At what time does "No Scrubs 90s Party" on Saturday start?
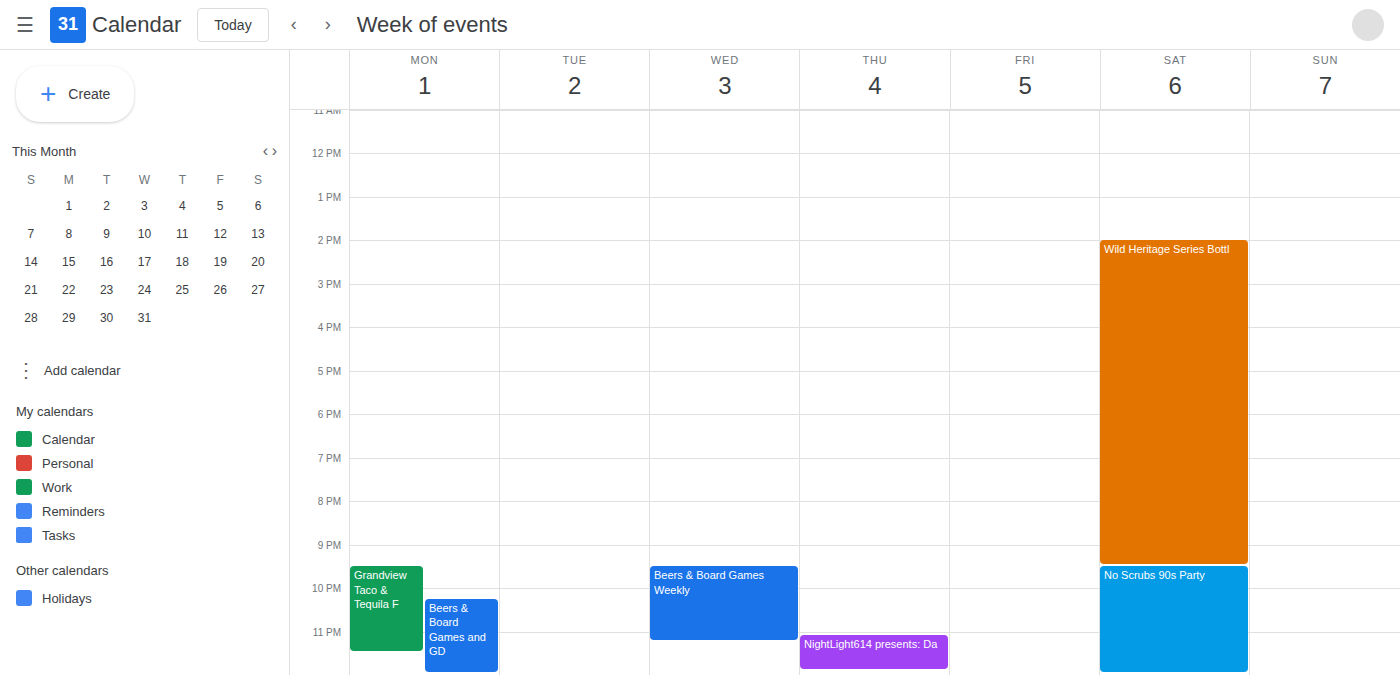
21:30